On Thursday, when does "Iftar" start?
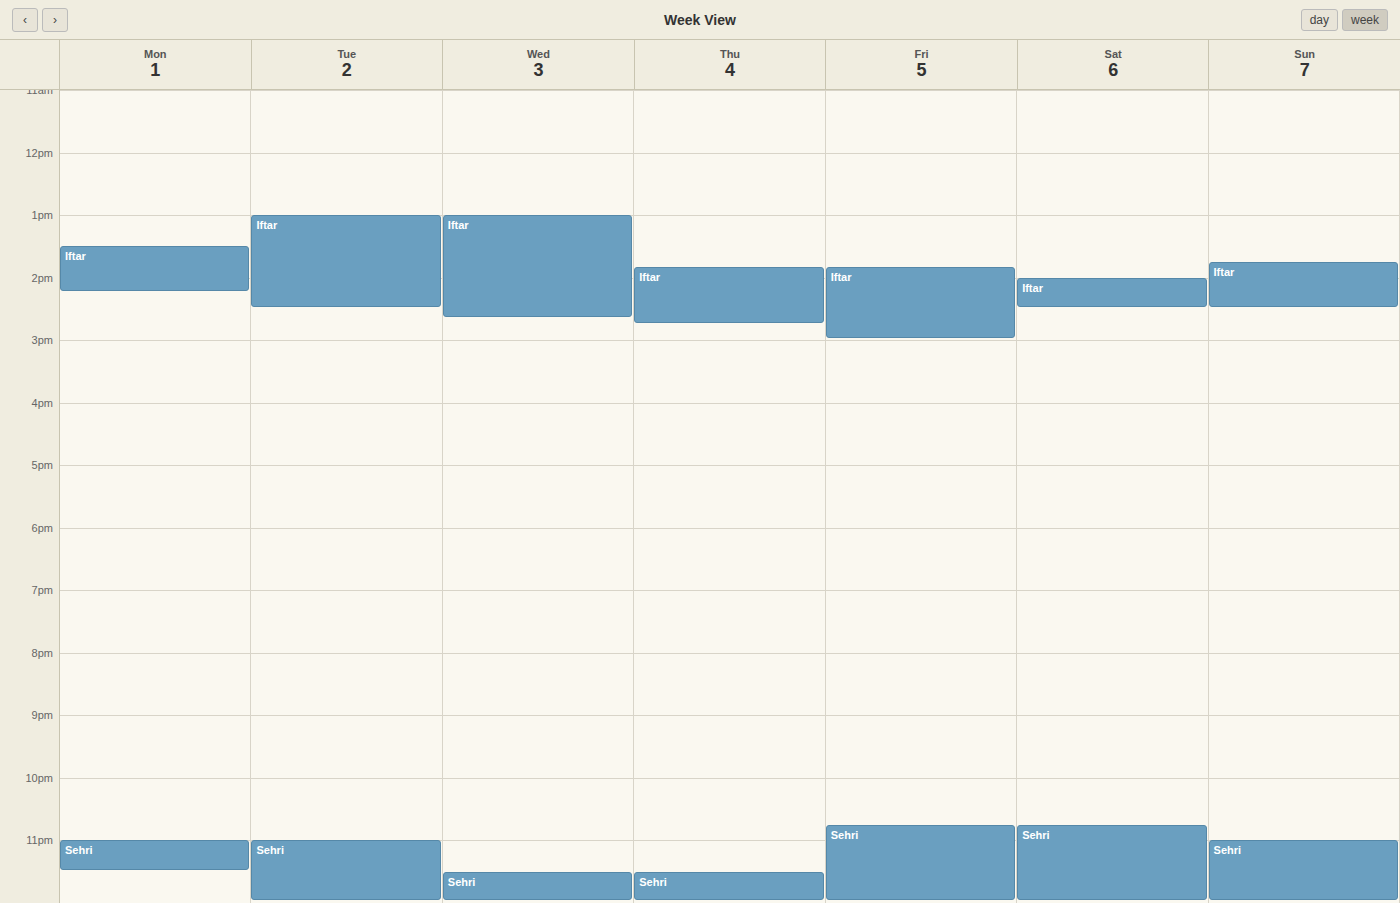
1:50 PM